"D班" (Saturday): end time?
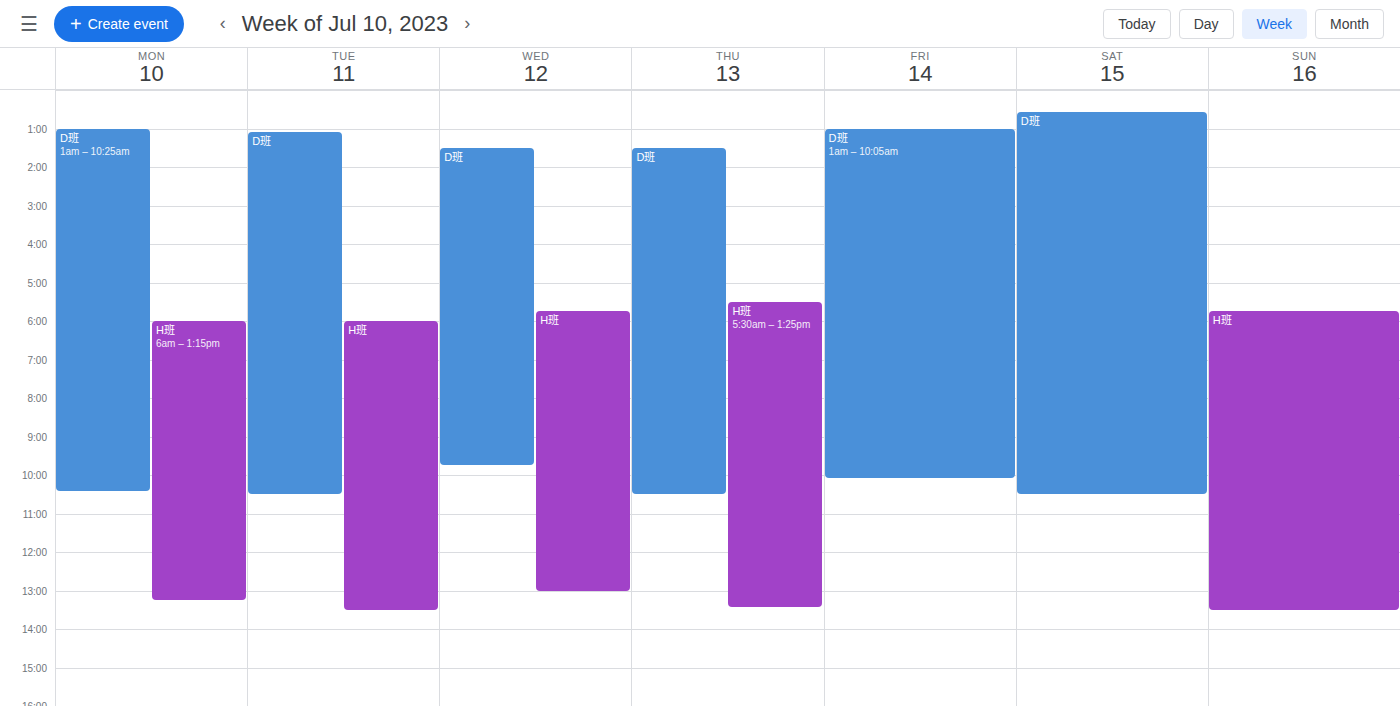
10:30 AM